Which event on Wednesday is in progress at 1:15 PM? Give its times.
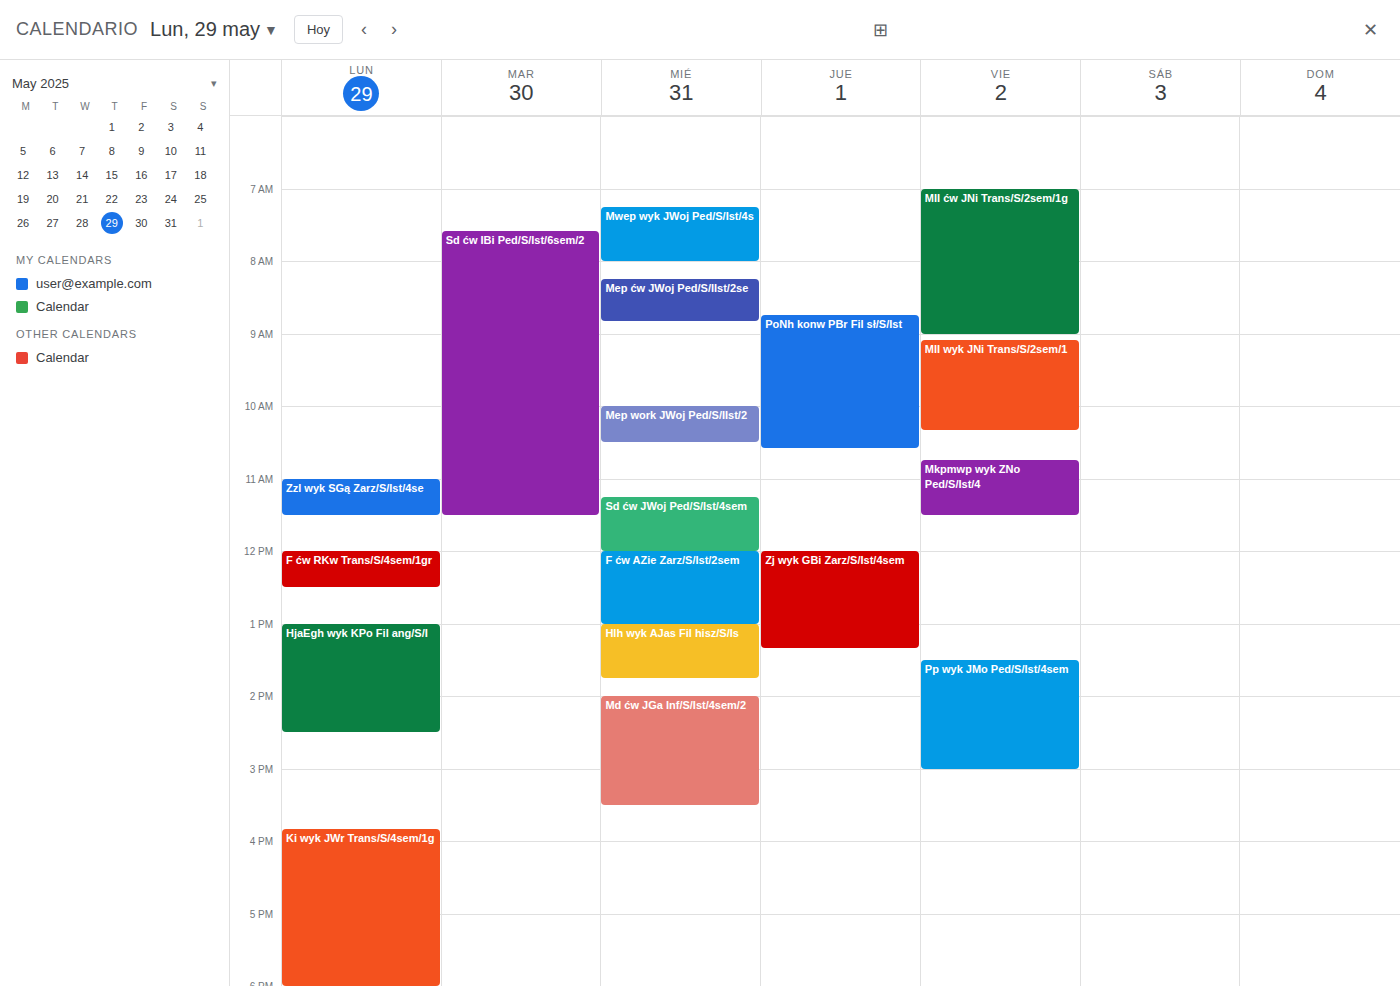
"Hlh wyk AJas Fil hisz/S/Is", 1:00 PM to 1:45 PM